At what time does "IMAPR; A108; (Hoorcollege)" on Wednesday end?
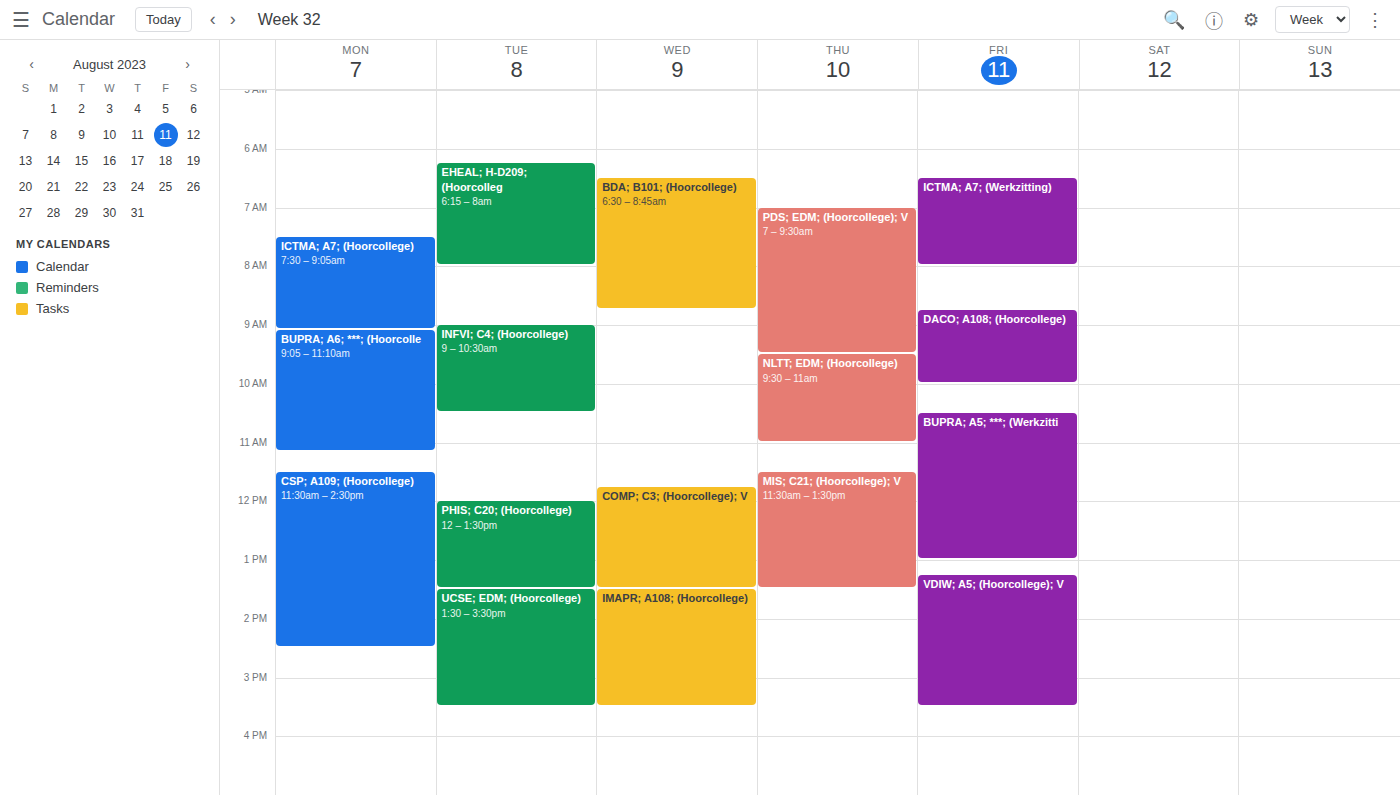
3:30 PM